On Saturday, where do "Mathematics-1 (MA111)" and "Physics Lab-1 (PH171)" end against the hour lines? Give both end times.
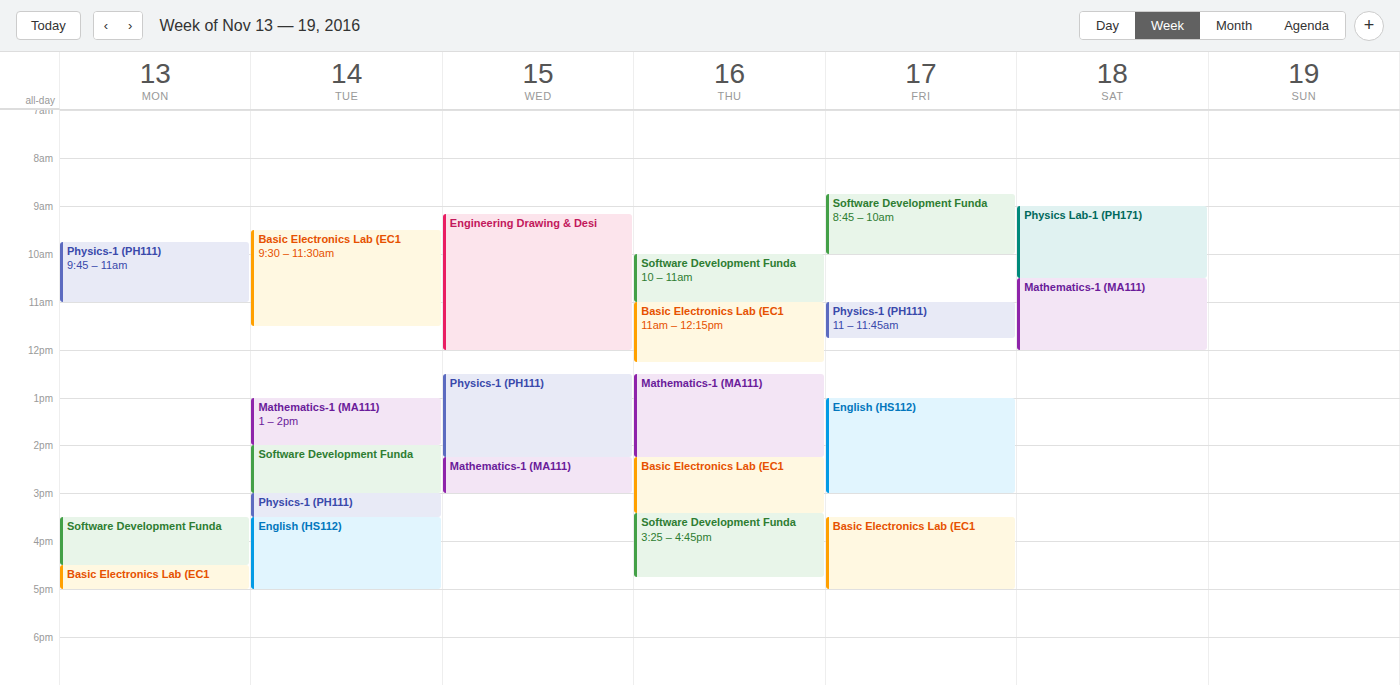
"Mathematics-1 (MA111)": 12:00 PM, exactly on the 12 PM line. "Physics Lab-1 (PH171)": 10:30 AM, halfway between the 10 AM and 11 AM lines.